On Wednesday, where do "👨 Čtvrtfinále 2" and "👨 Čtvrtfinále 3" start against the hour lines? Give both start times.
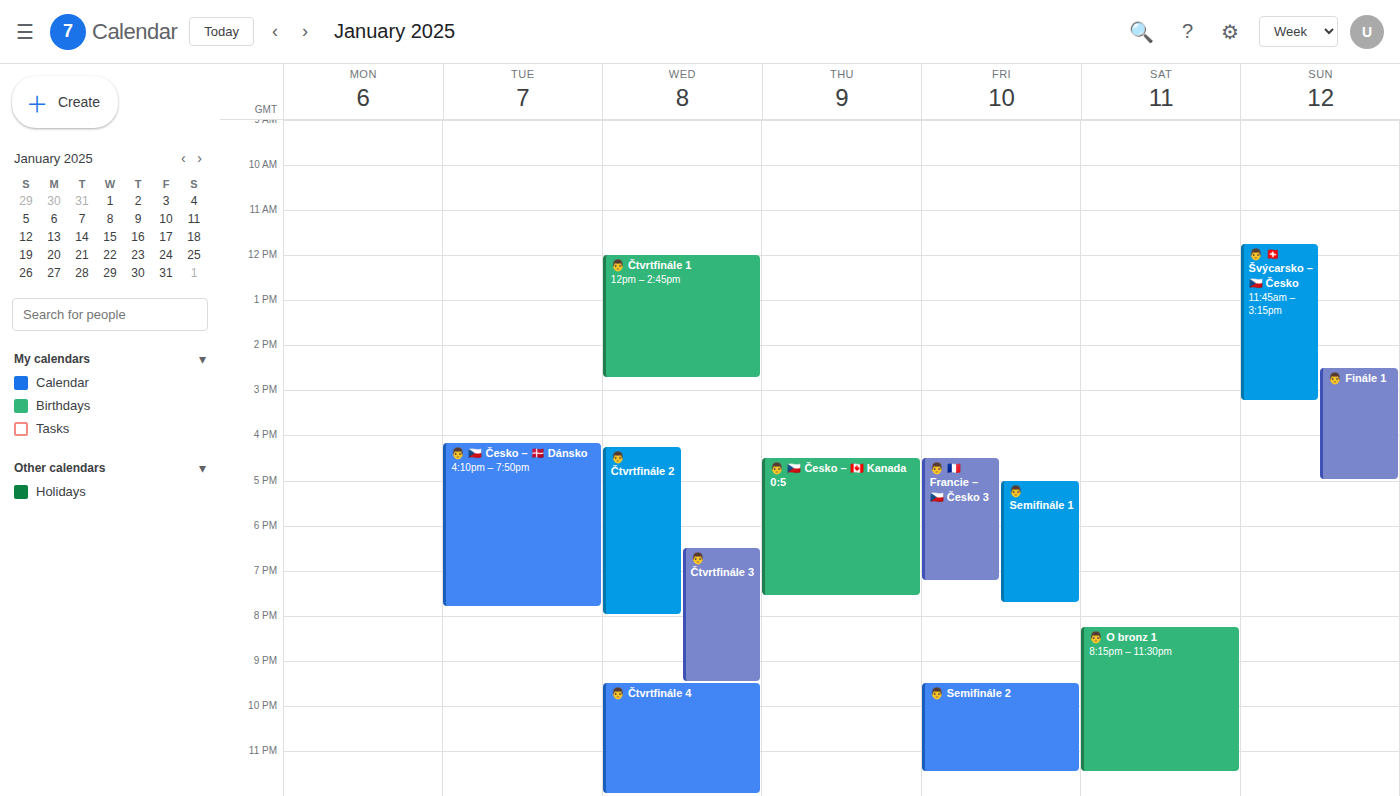
"👨 Čtvrtfinále 2": 4:15 PM, neither: a quarter of the way from the 4 PM line to the 5 PM line. "👨 Čtvrtfinále 3": 6:30 PM, halfway between the 6 PM and 7 PM lines.